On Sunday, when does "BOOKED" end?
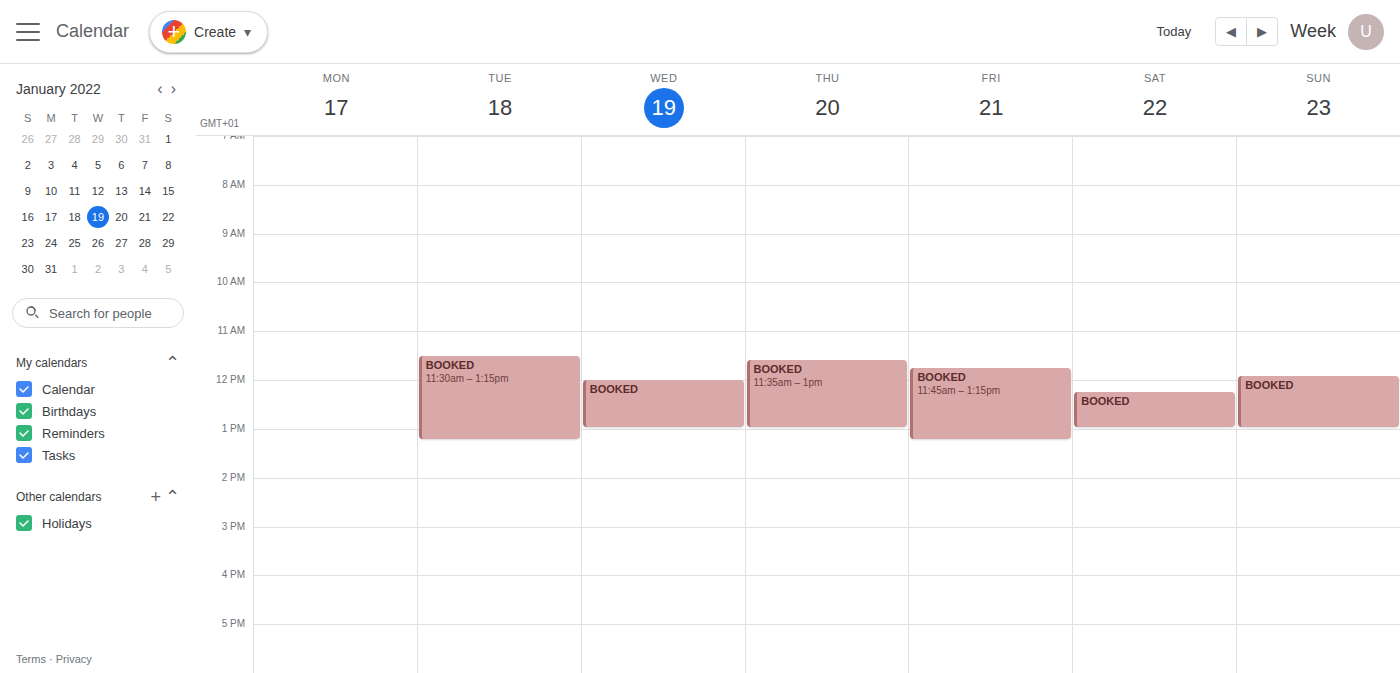
13:00